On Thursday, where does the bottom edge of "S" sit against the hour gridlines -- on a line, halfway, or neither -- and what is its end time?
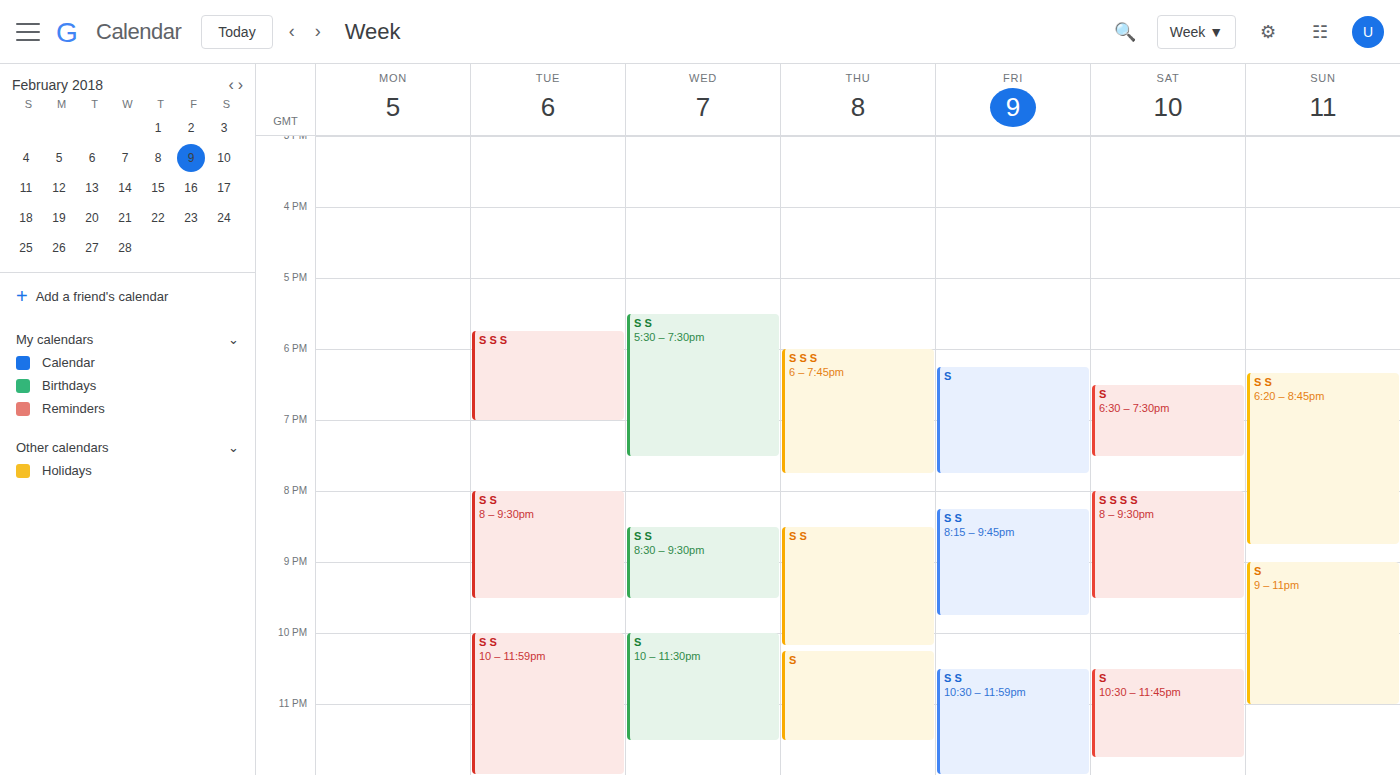
11:30 PM -- halfway between the 11 PM and 12 AM lines.